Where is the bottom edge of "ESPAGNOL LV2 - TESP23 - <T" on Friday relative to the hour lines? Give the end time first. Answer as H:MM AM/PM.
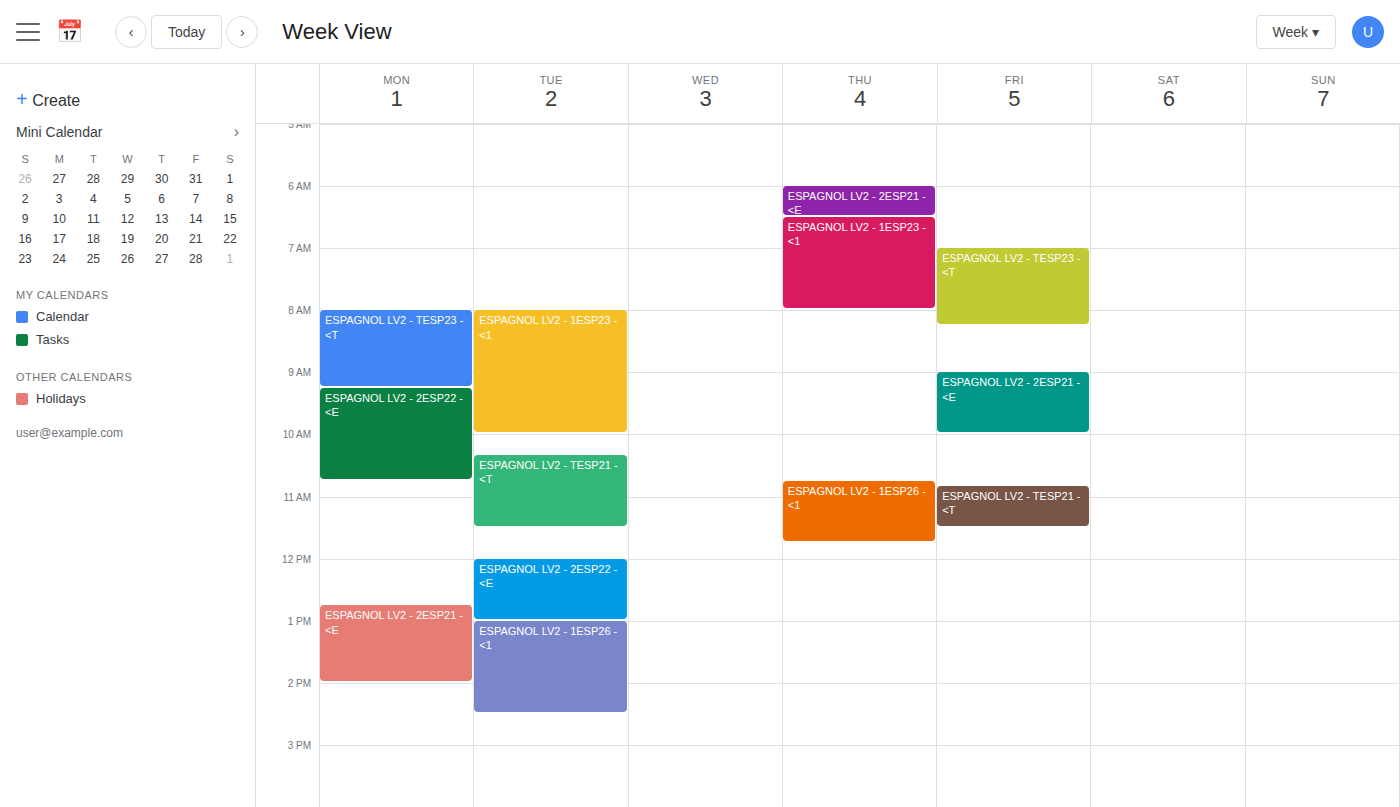
8:15 AM -- neither: a quarter of the way from the 8 AM line to the 9 AM line.